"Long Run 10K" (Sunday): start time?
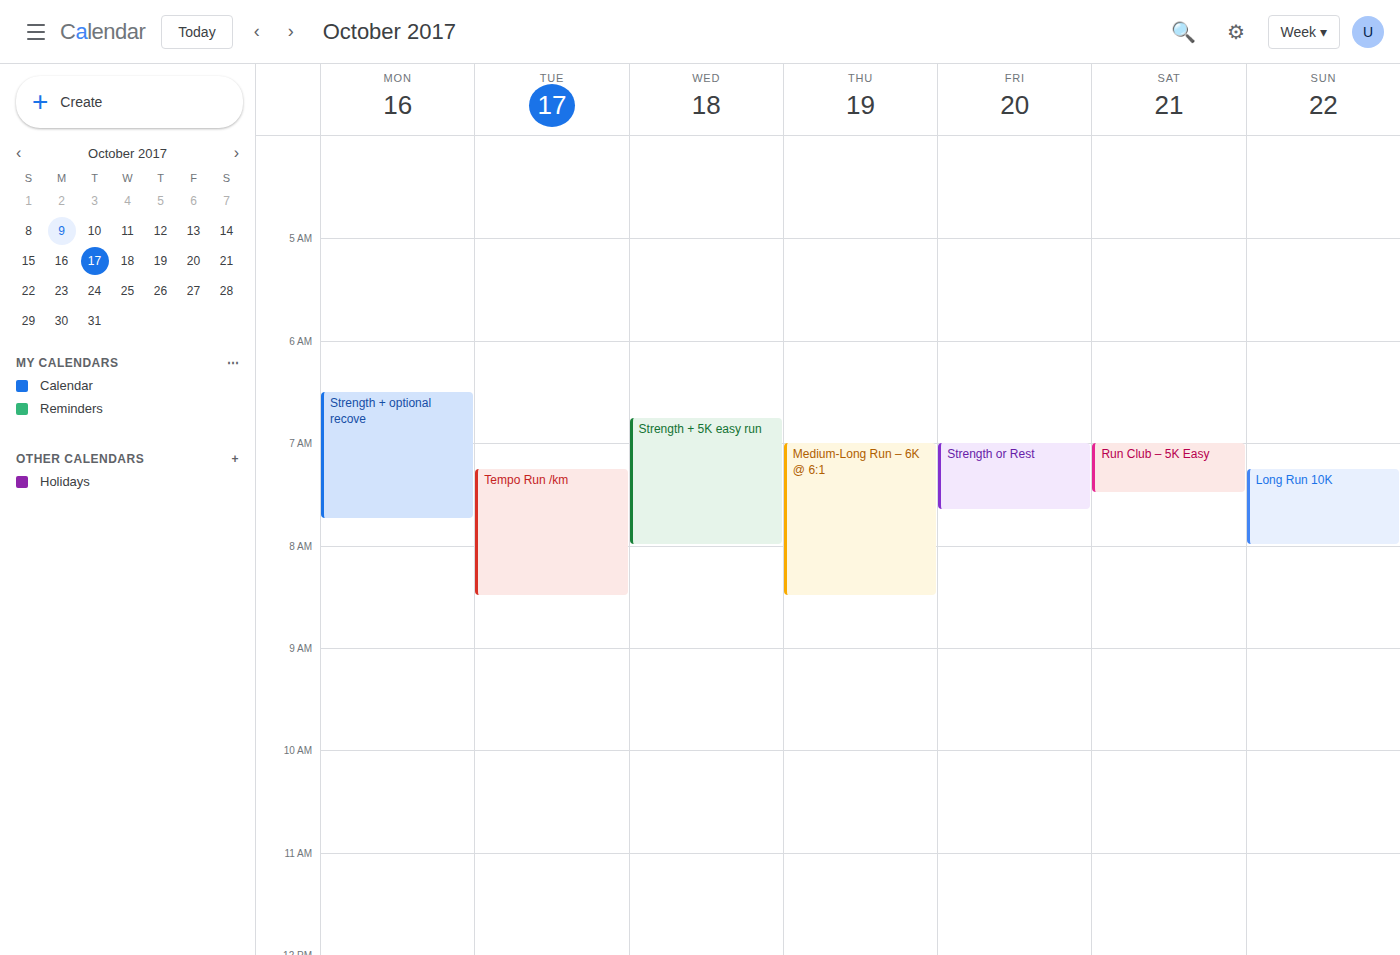
7:15 AM